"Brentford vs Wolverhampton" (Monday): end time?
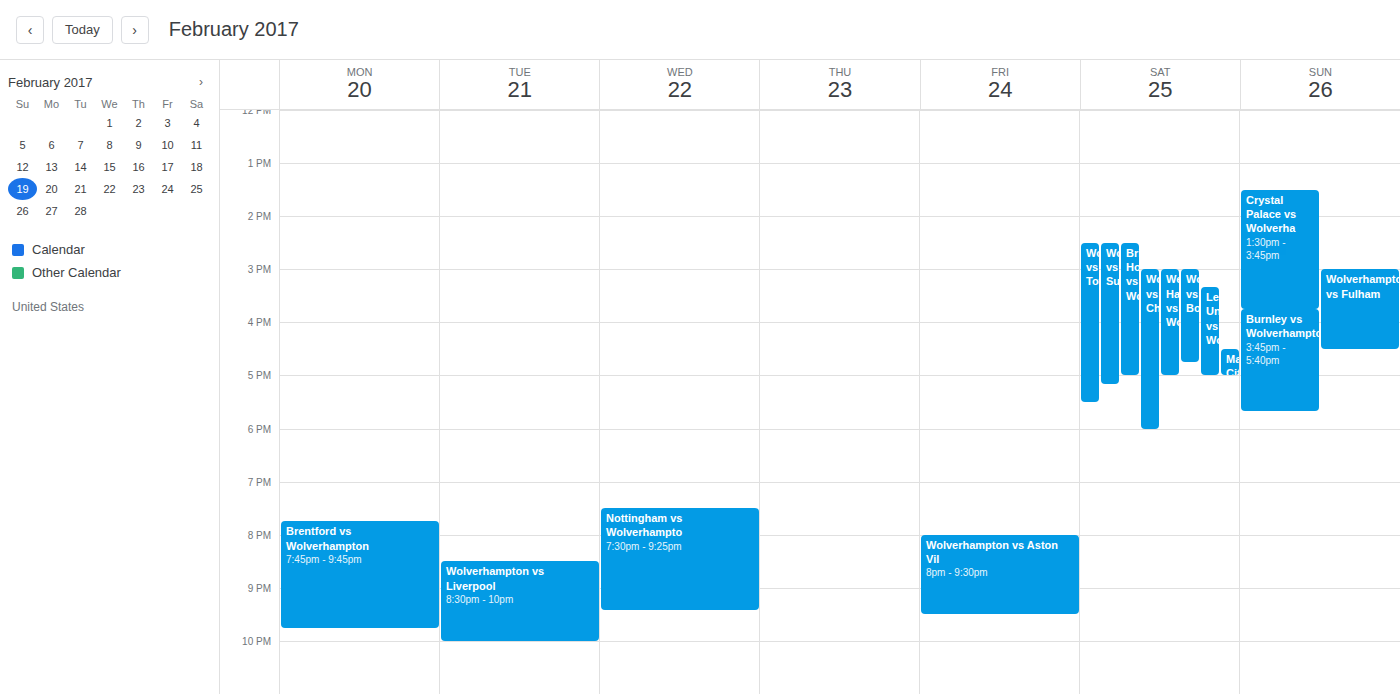
9:45 PM